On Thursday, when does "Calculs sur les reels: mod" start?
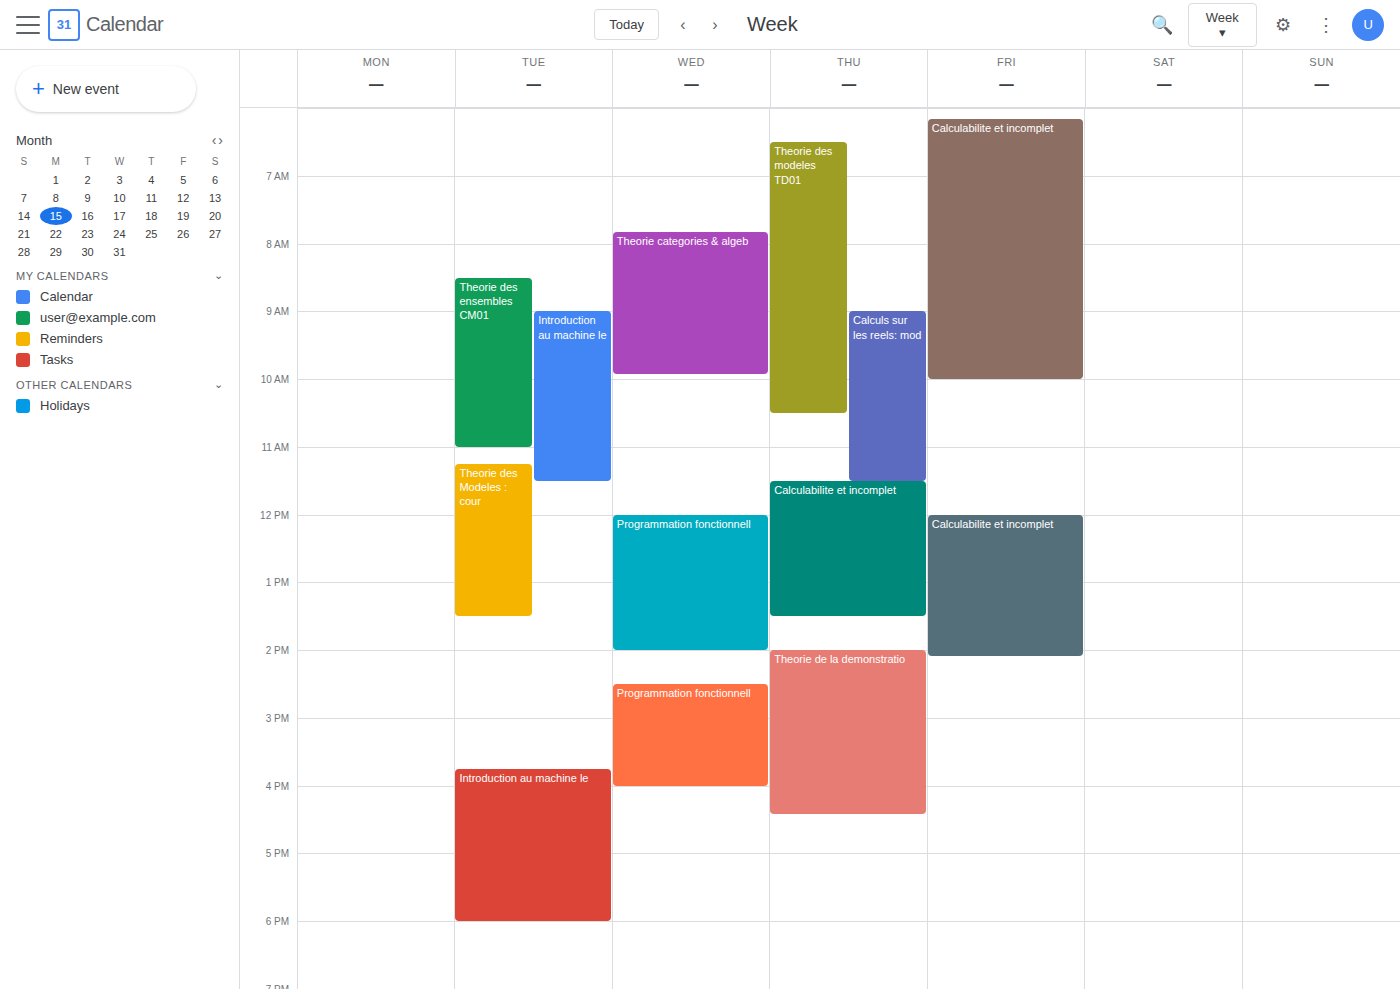
9:00 AM